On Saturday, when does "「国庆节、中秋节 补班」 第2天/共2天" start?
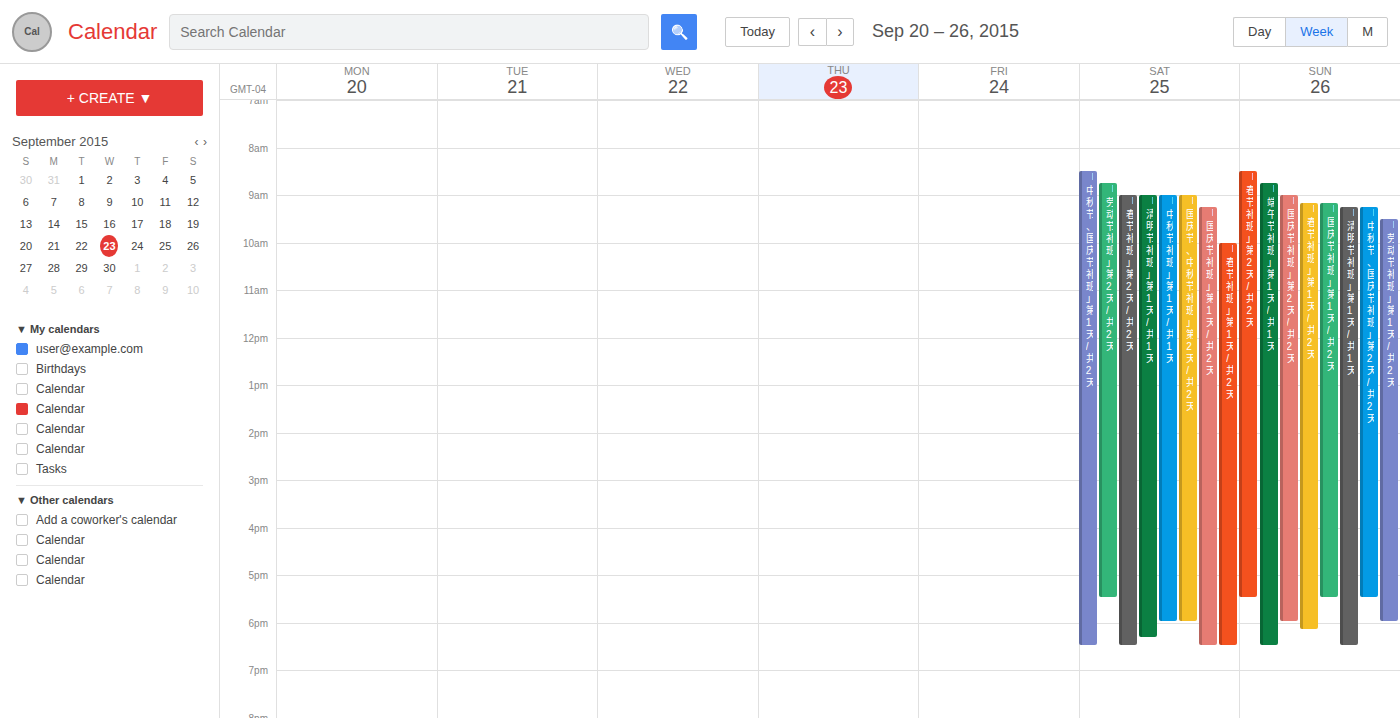
9:00 AM